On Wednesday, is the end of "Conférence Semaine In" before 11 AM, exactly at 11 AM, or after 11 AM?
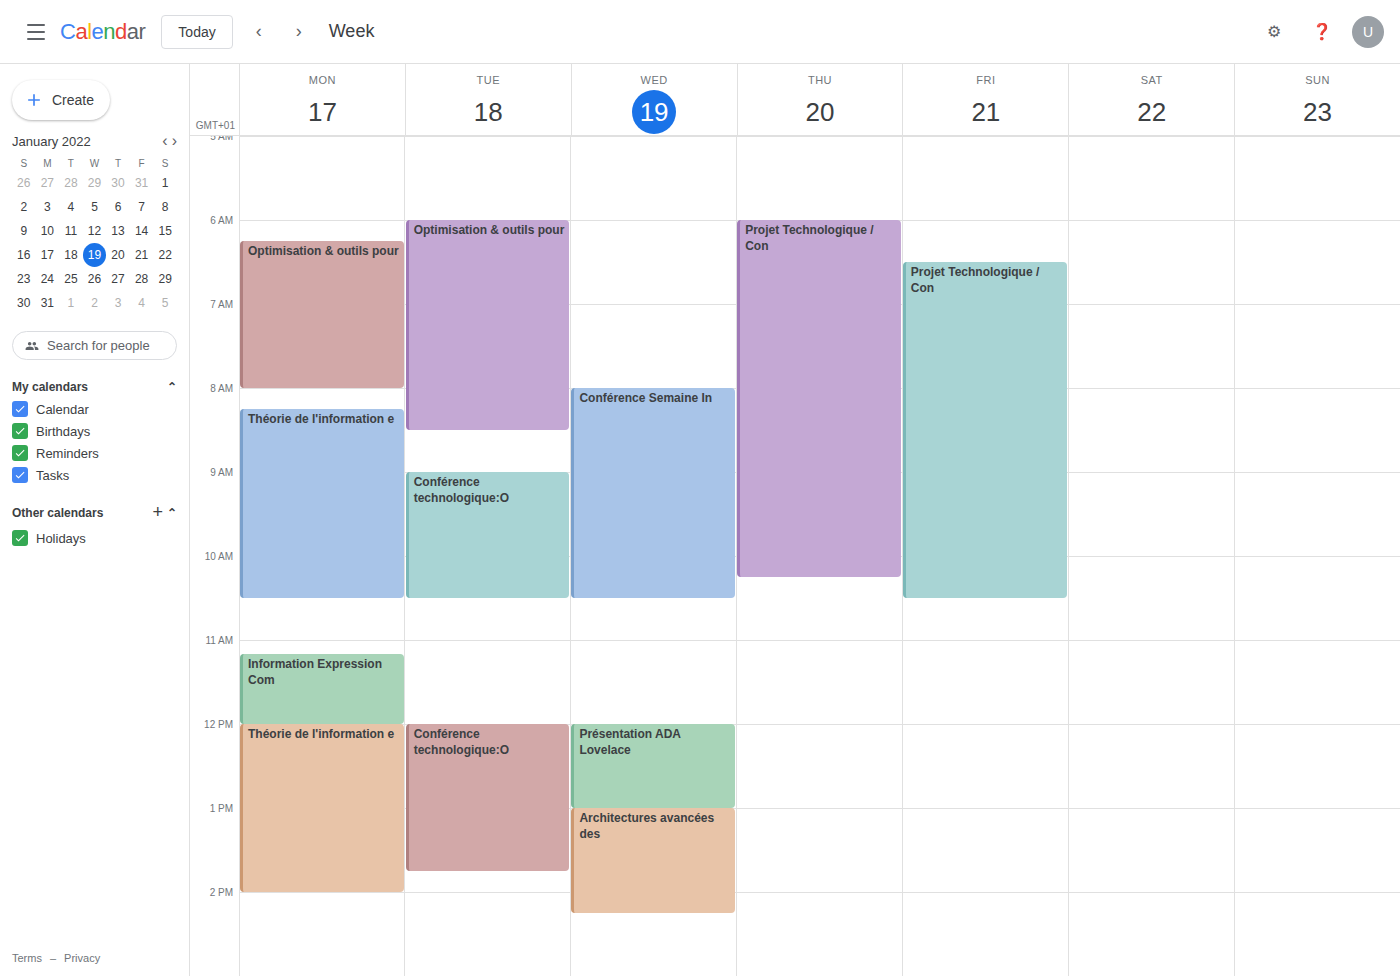
10:30 AM -- before 11 AM, 30 minutes above the 11 AM line.